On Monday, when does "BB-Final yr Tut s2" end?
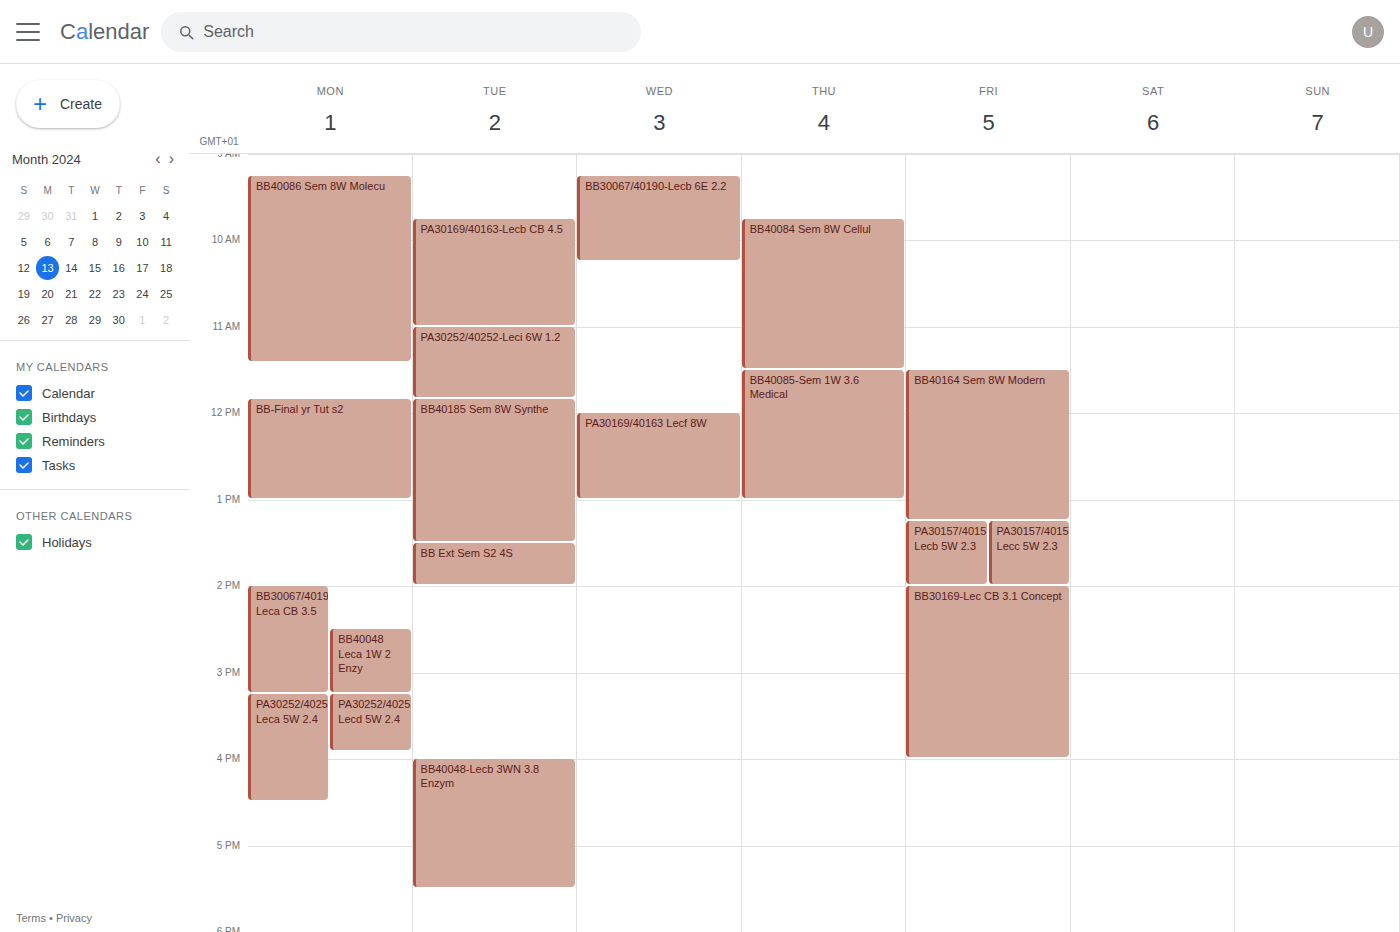
1:00 PM